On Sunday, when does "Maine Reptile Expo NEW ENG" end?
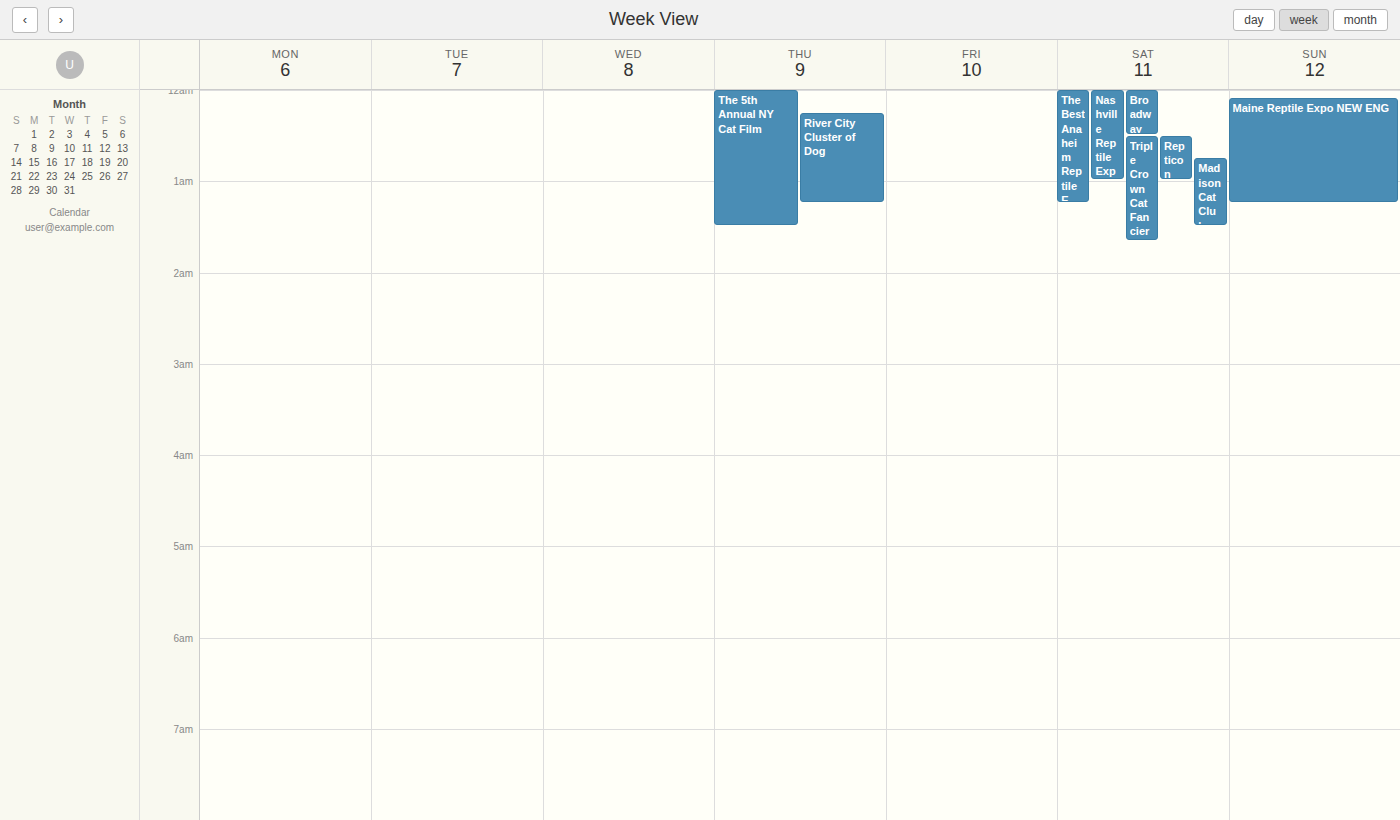
1:15 AM